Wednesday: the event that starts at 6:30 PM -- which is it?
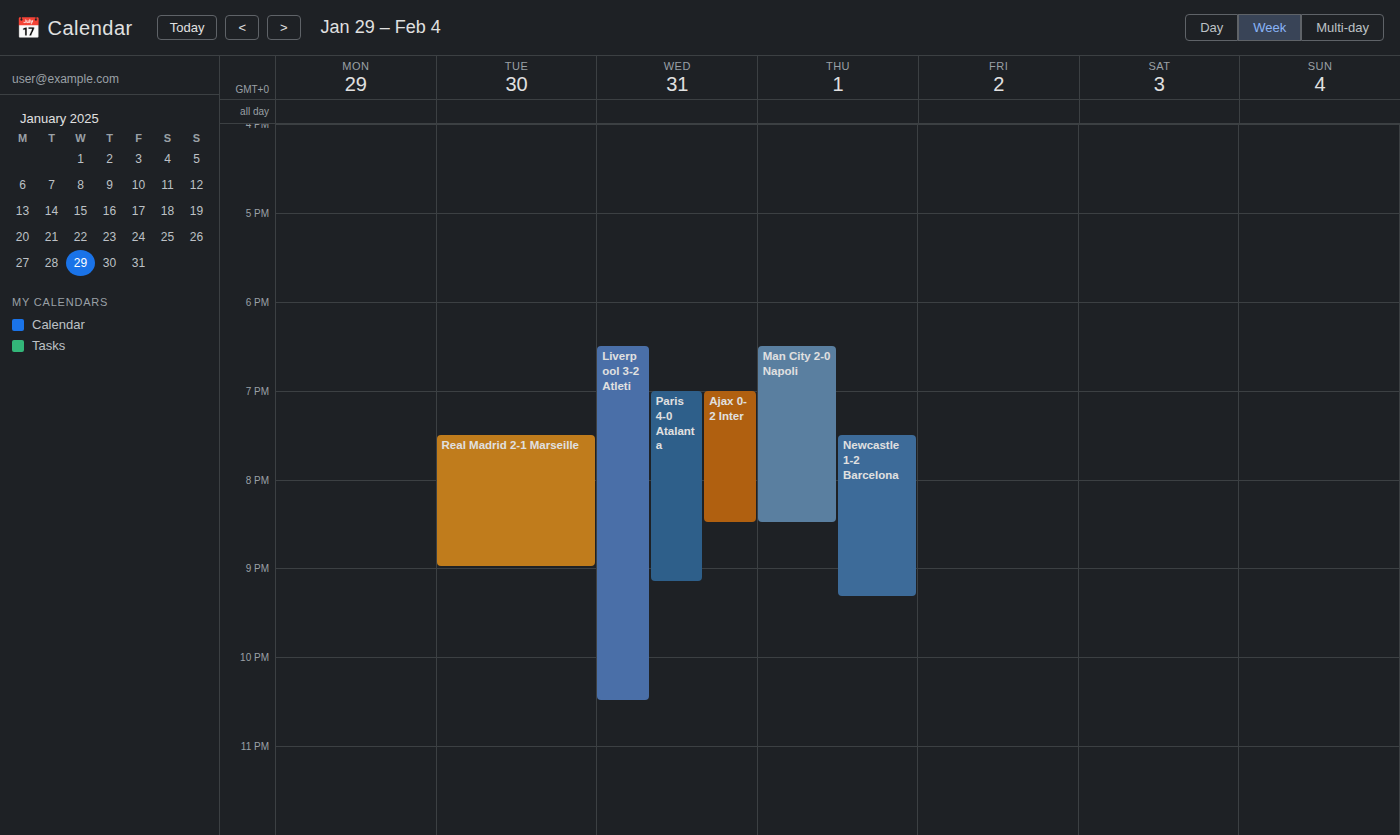
"Liverpool 3-2 Atleti"